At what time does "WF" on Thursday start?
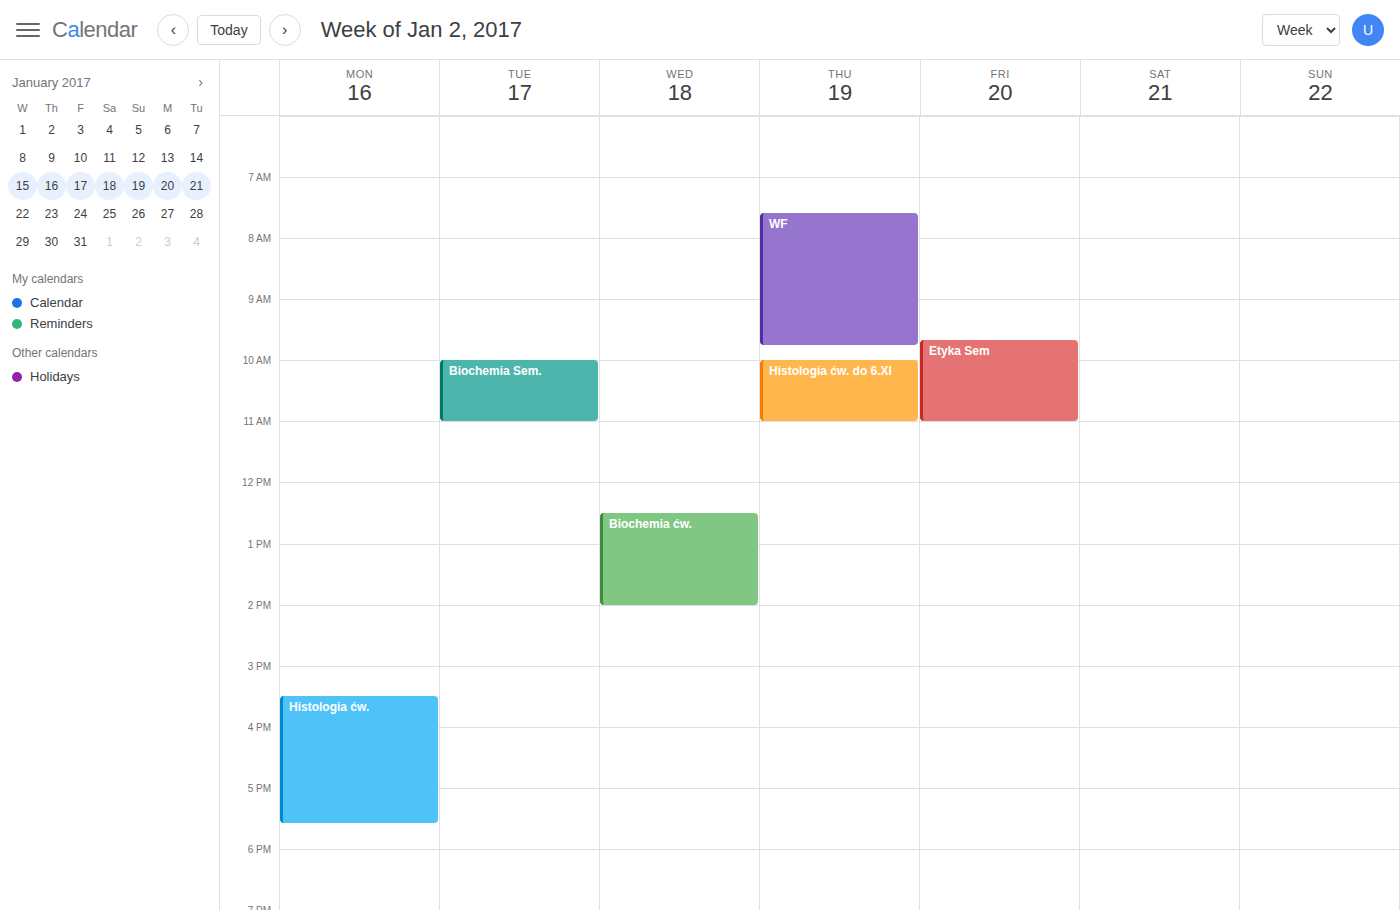
7:35 AM